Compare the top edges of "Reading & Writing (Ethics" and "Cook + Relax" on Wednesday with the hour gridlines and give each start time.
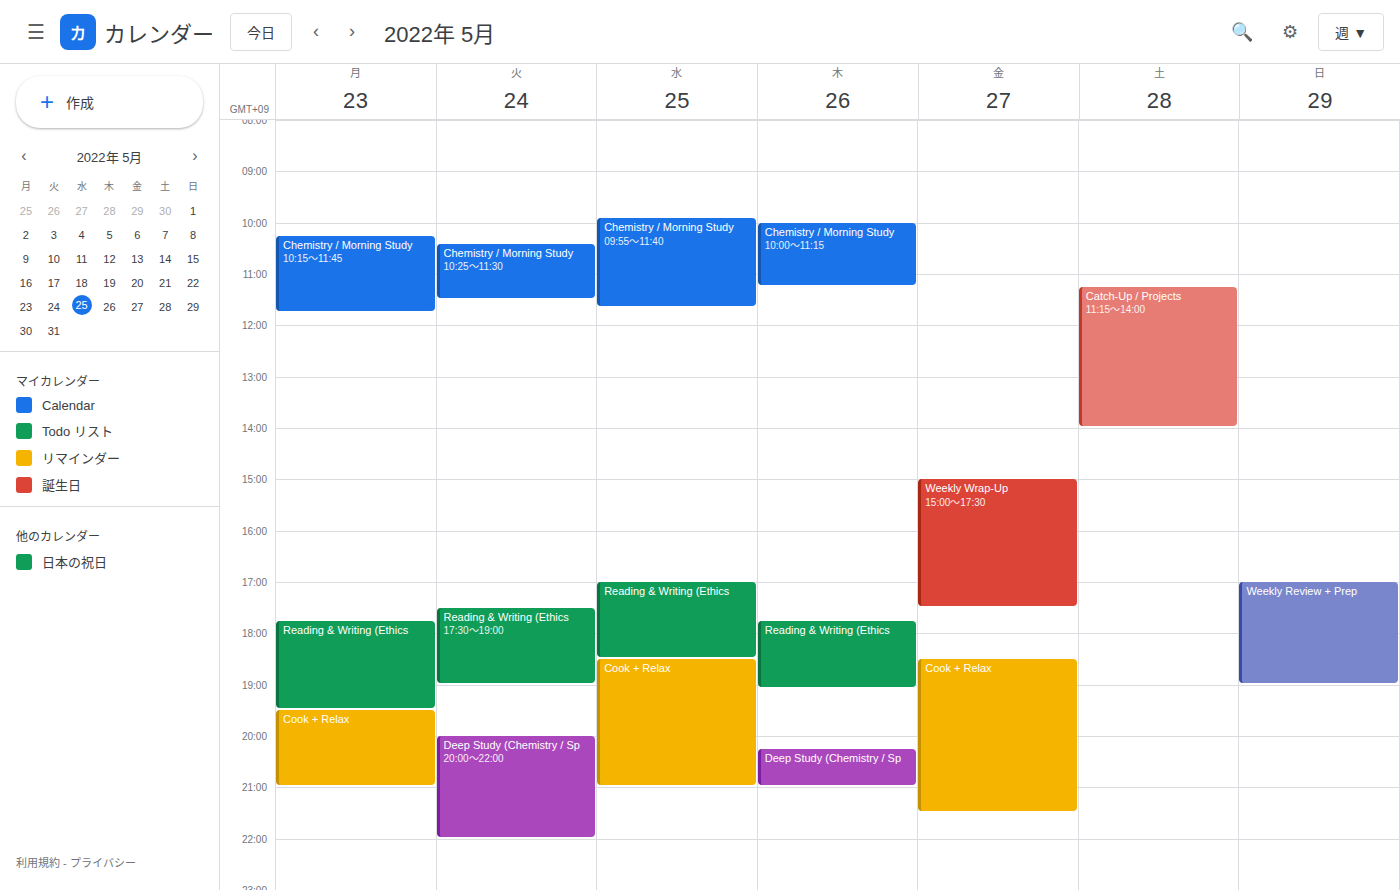
"Reading & Writing (Ethics": 5:00 PM, exactly on the 5 PM line. "Cook + Relax": 6:30 PM, halfway between the 6 PM and 7 PM lines.